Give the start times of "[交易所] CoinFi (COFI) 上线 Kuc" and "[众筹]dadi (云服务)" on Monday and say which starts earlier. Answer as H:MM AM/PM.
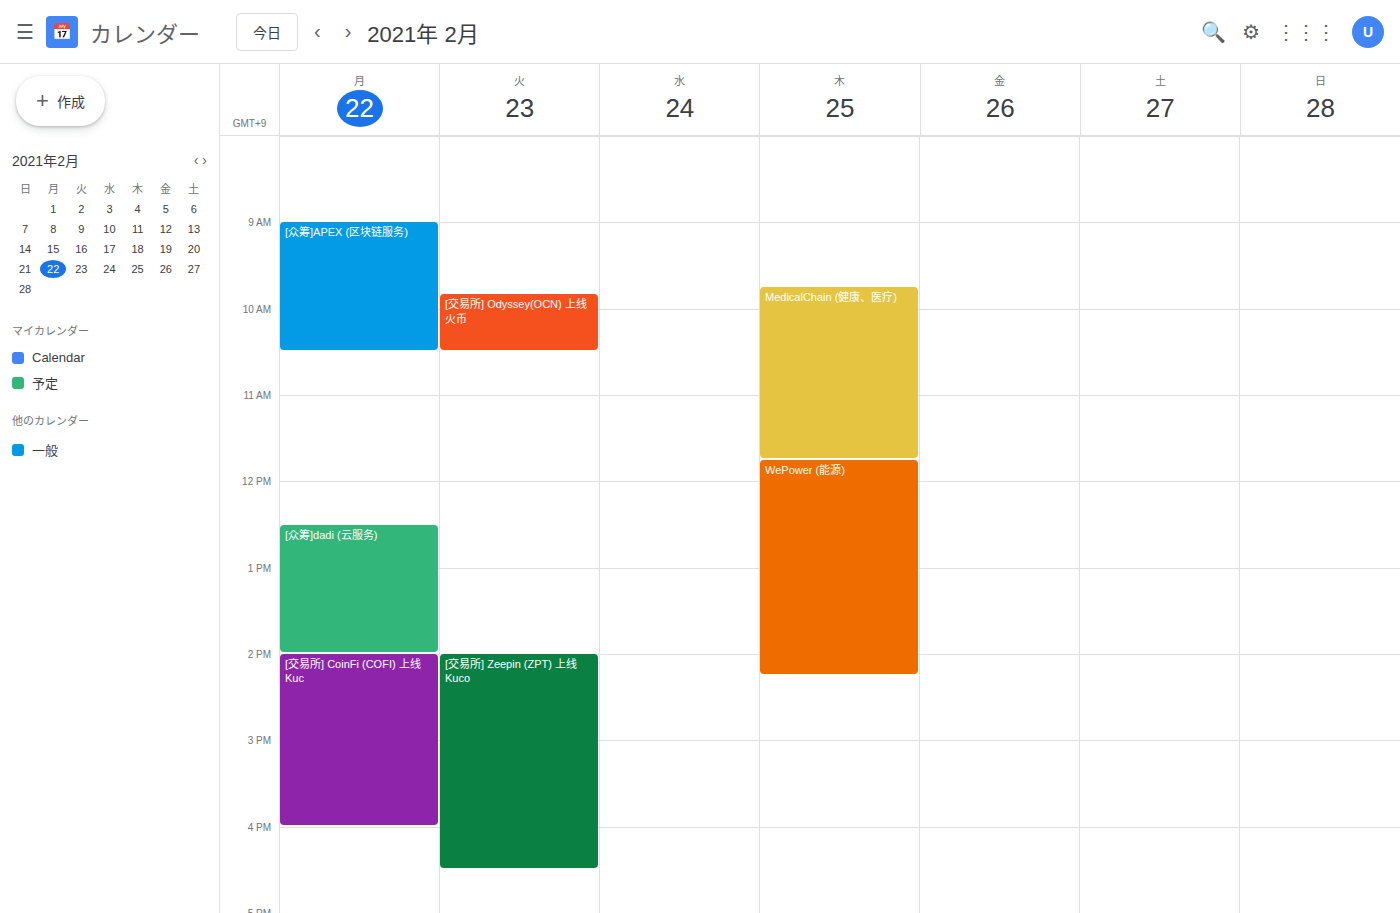
"[众筹]dadi (云服务)" 12:30 PM; "[交易所] CoinFi (COFI) 上线 Kuc" 2:00 PM.